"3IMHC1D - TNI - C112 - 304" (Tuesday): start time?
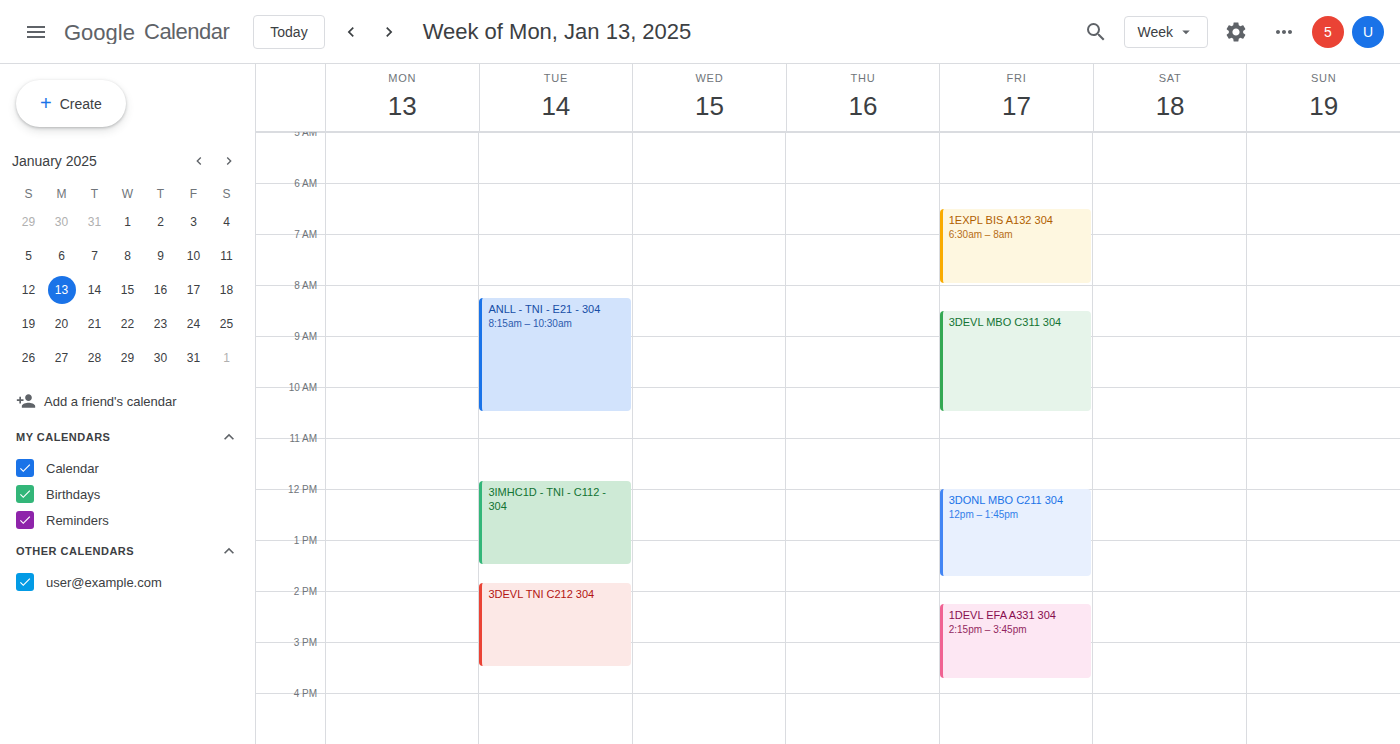
11:50 AM